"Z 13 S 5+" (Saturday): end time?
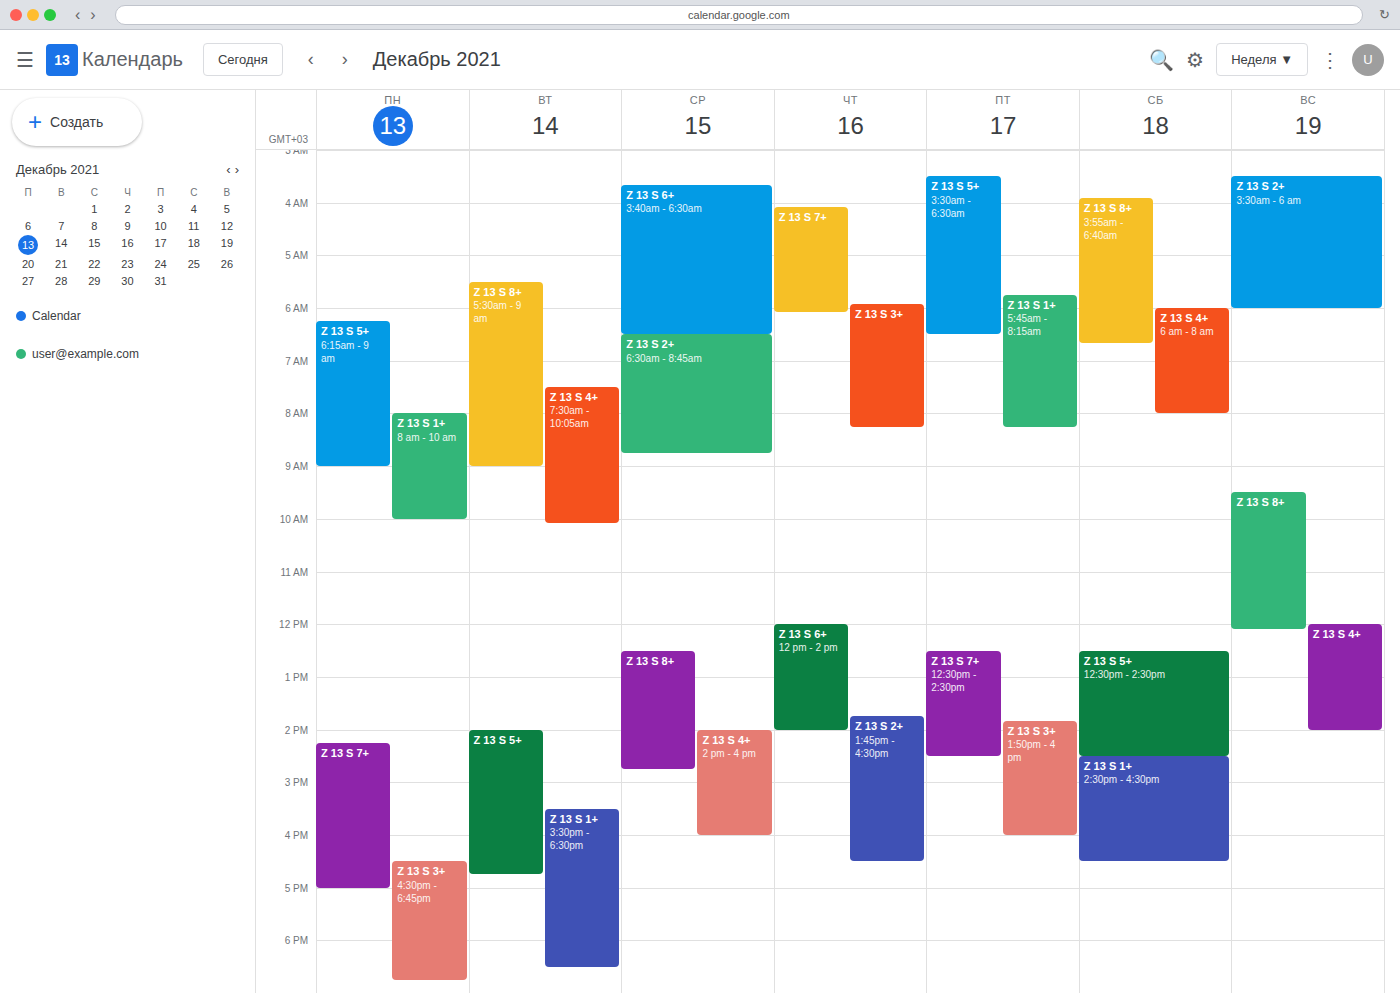
2:30 PM